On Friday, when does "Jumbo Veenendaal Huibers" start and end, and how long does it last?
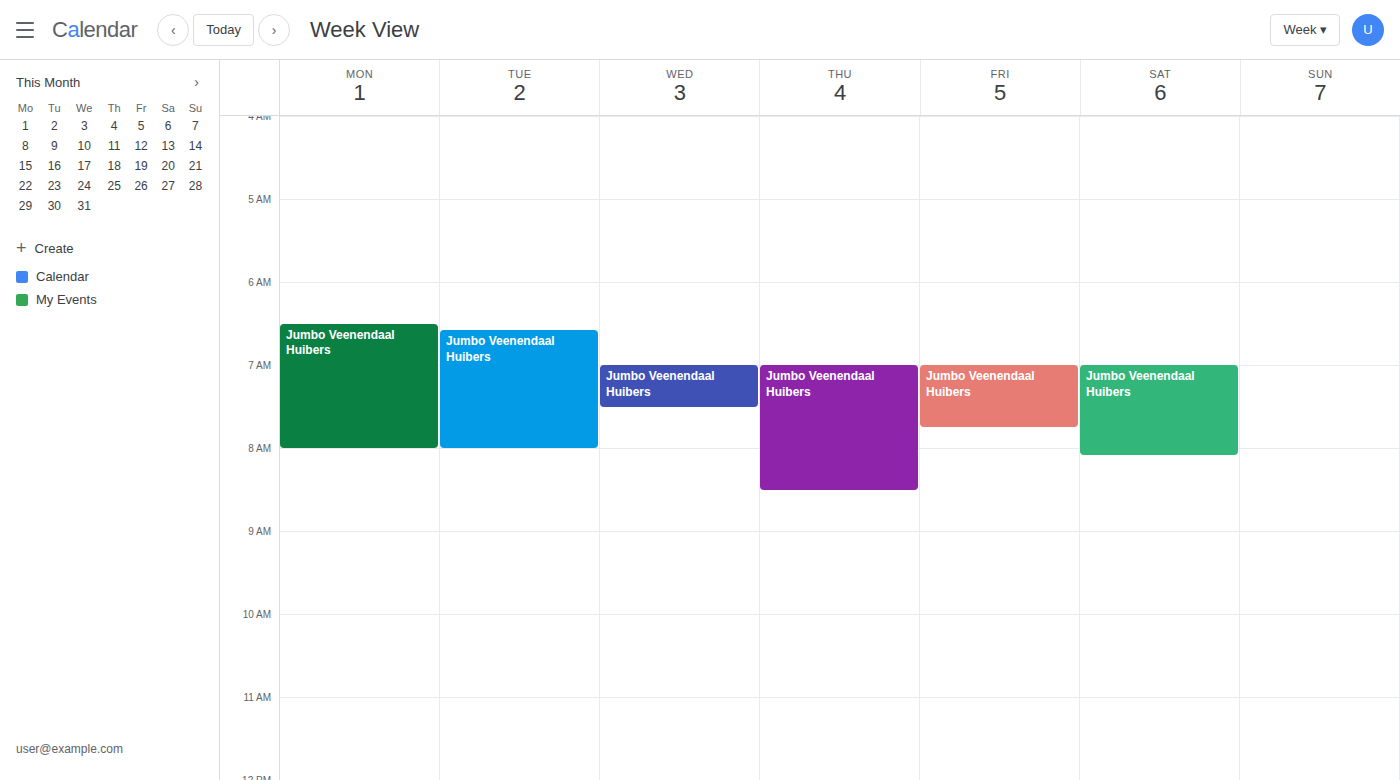
07:00 to 07:45, 45 minutes